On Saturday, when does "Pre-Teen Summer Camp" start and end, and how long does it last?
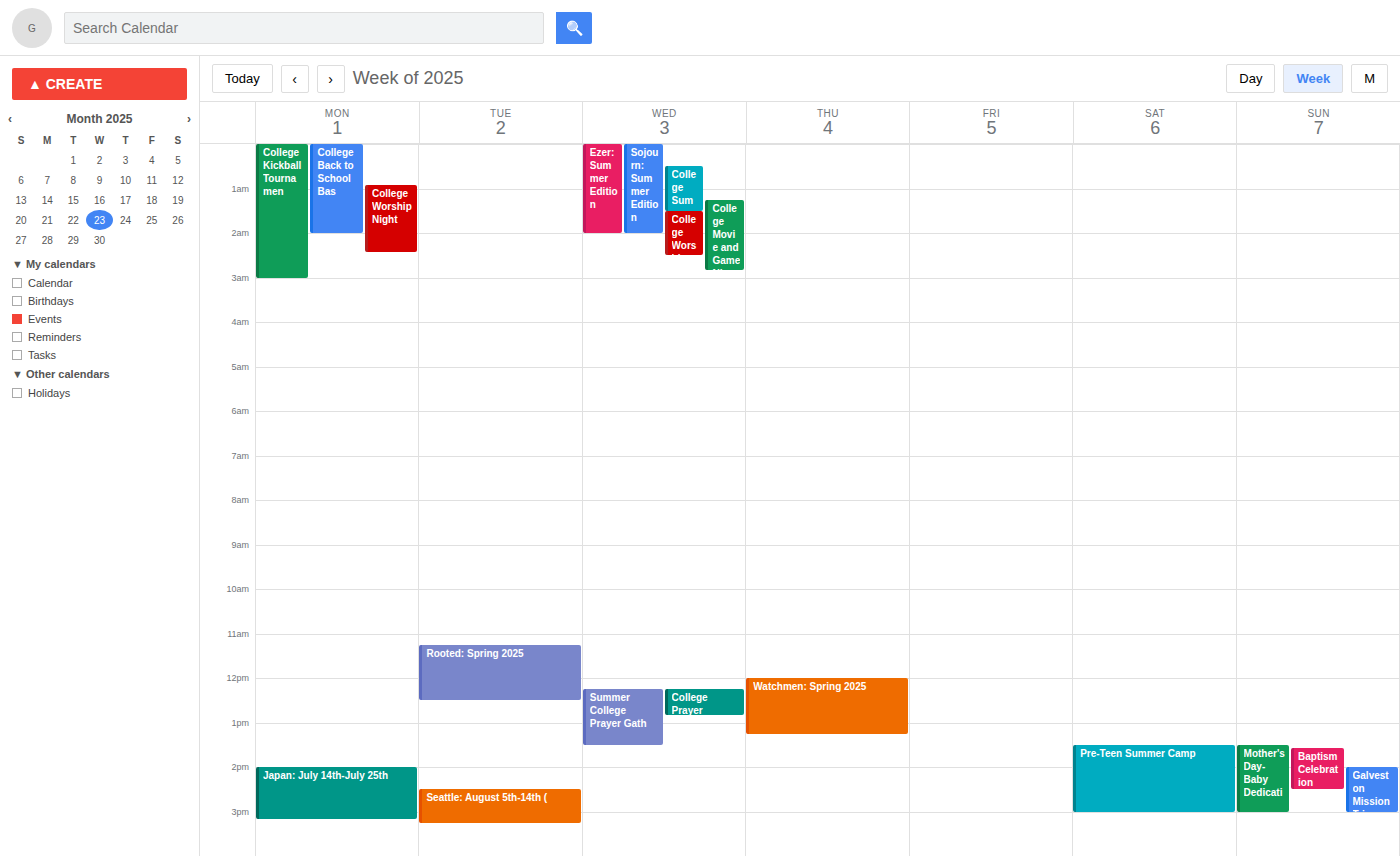
1:30 PM to 3:00 PM, 1 hour 30 minutes